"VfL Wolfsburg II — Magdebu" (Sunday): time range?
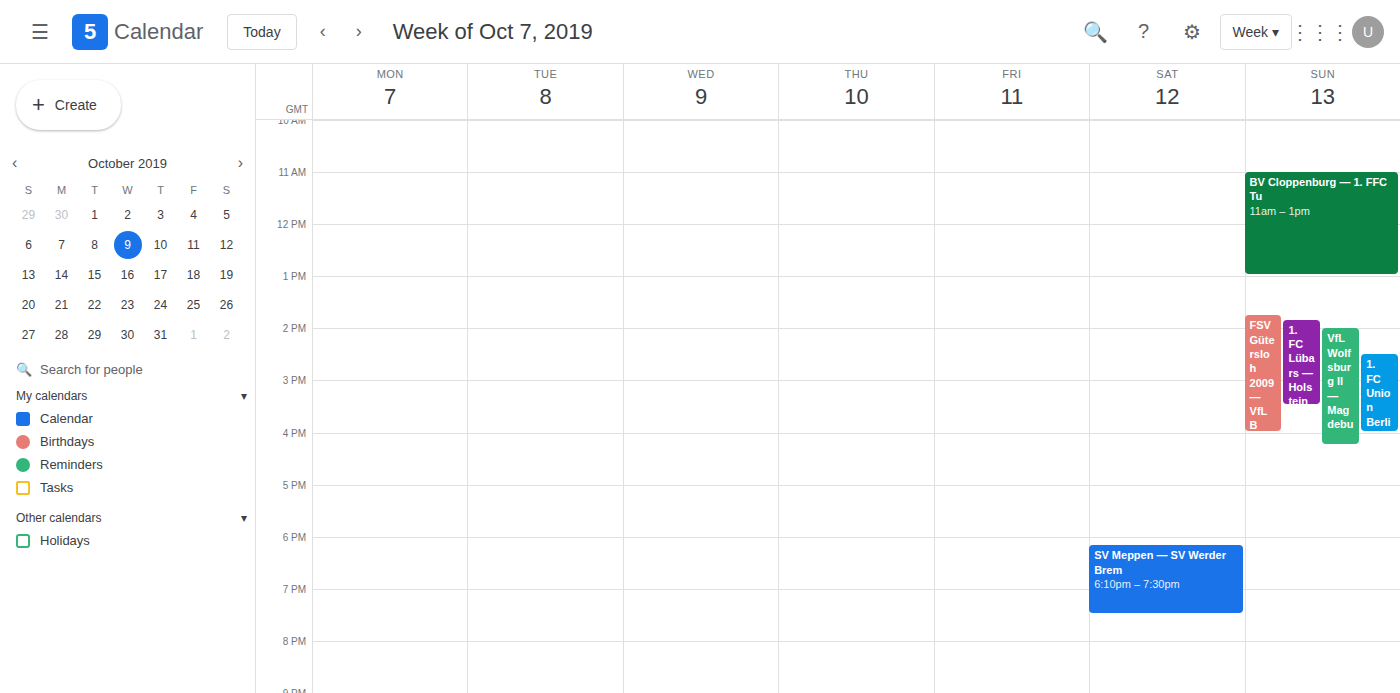
2:00 PM to 4:15 PM